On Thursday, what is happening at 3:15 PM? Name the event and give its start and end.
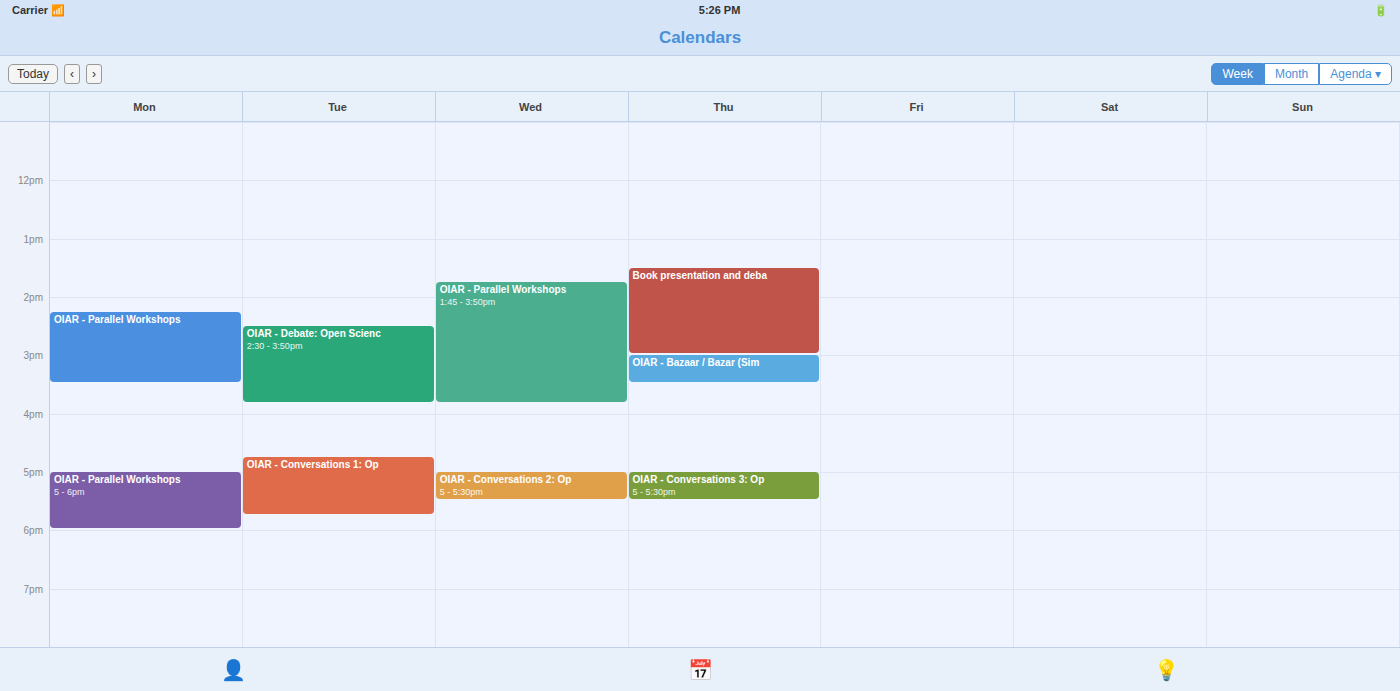
"OIAR - Bazaar / Bazar (Sim", 3:00 PM to 3:30 PM